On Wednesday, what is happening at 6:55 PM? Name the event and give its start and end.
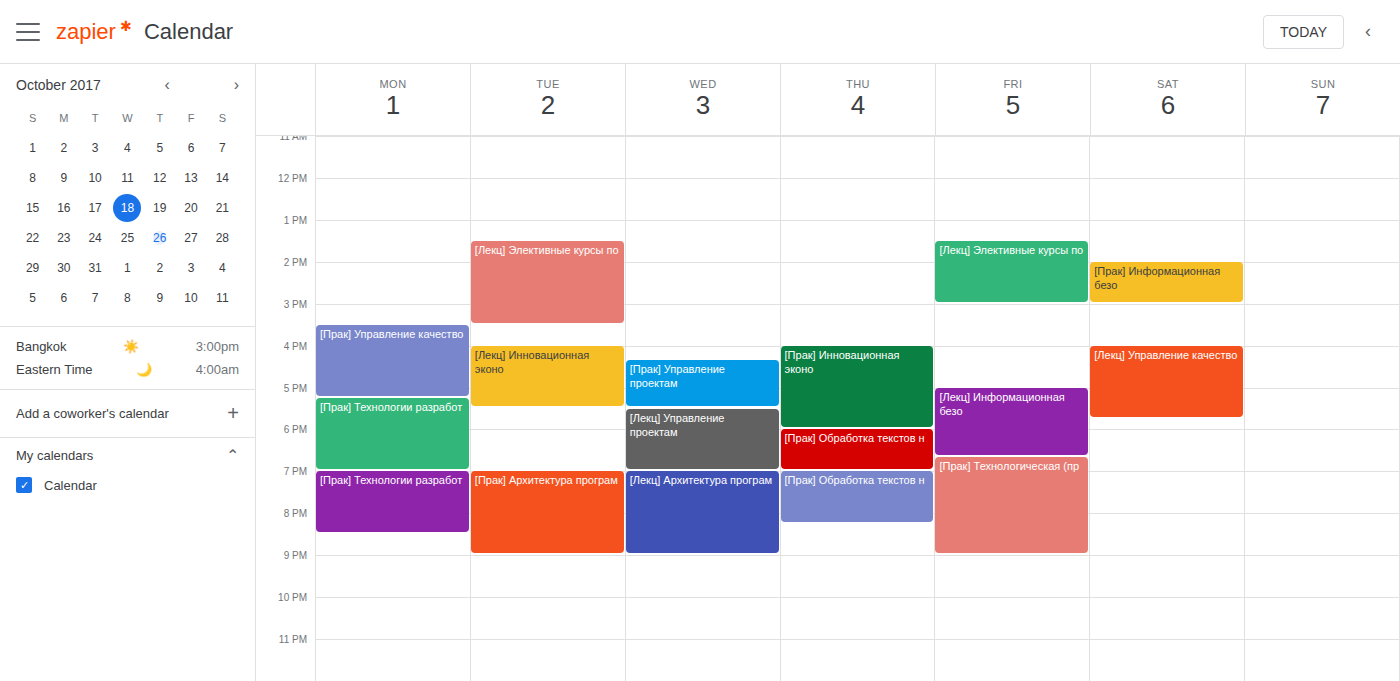
"[Лекц] Управление проектам", 5:30 PM to 7:00 PM